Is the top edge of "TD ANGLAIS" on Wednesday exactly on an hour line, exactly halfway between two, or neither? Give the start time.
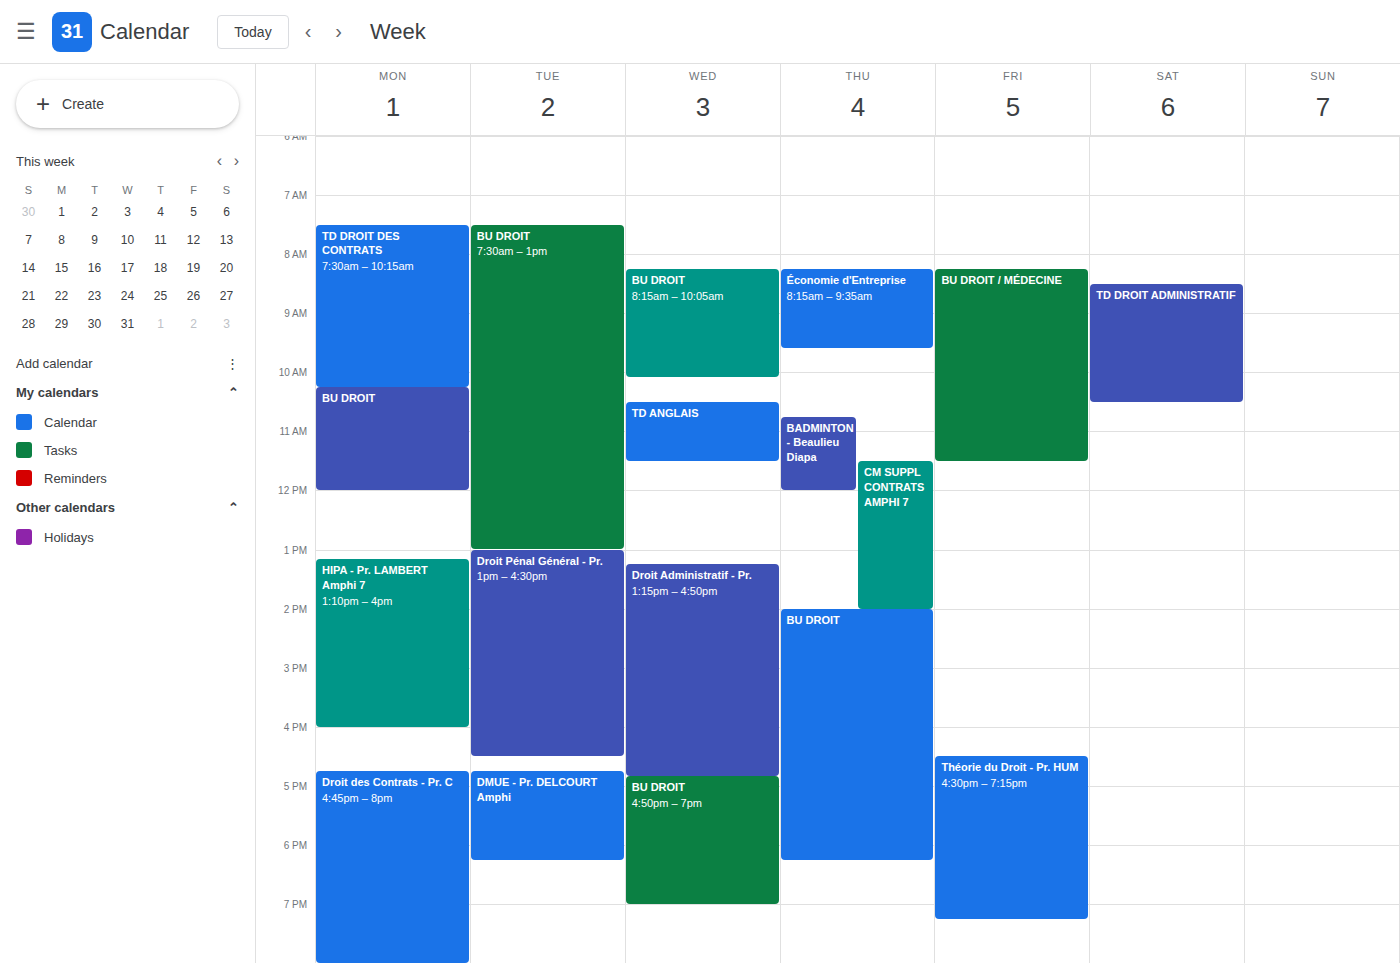
10:30 -- halfway between the 10:00 and 11:00 lines.